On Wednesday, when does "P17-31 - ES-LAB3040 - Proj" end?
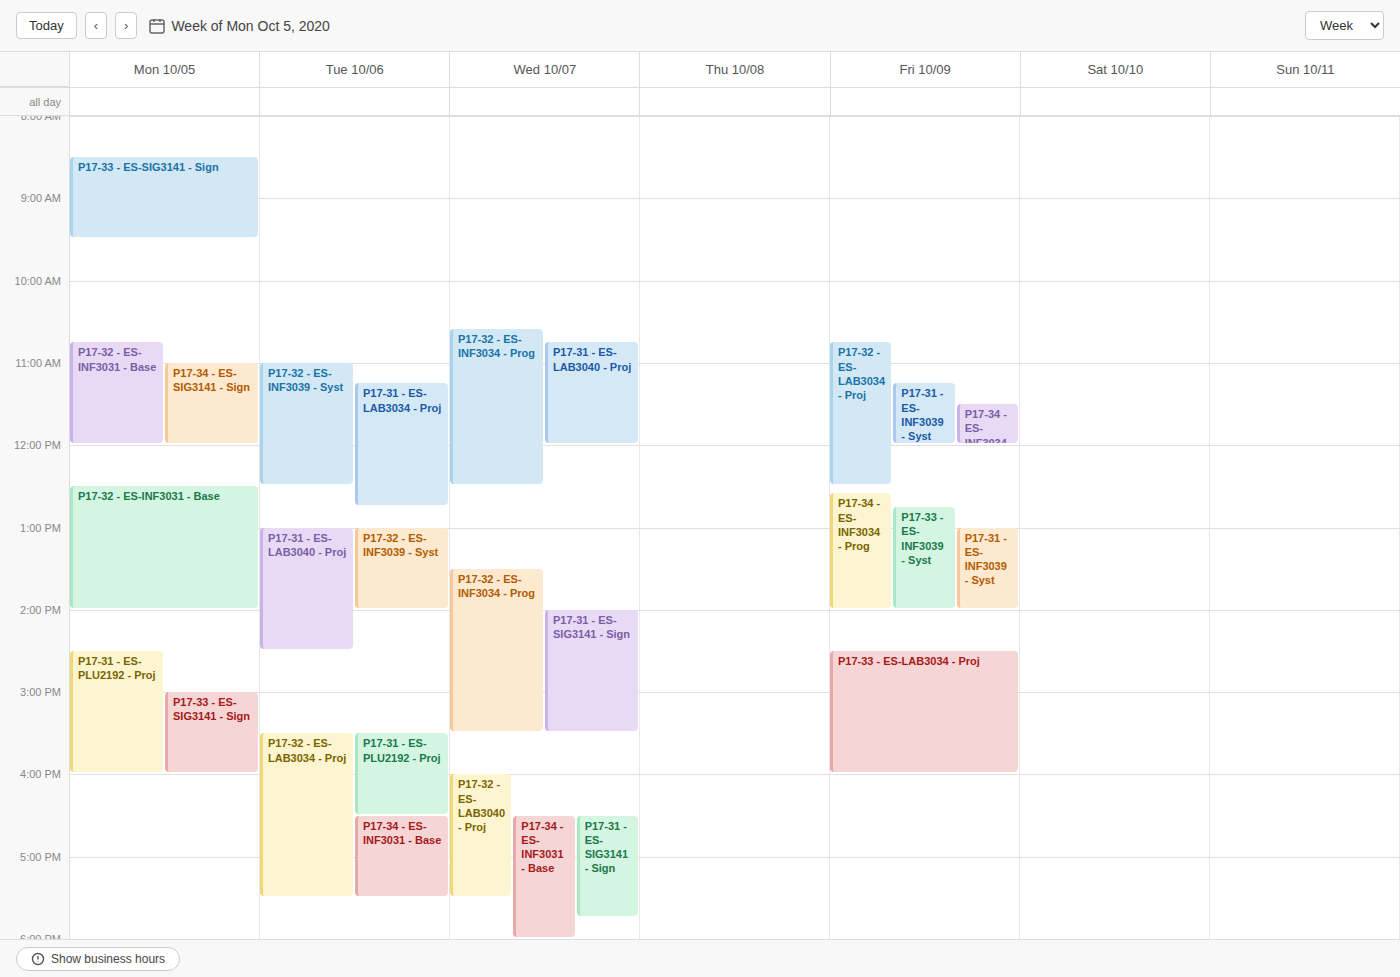
12:00 PM